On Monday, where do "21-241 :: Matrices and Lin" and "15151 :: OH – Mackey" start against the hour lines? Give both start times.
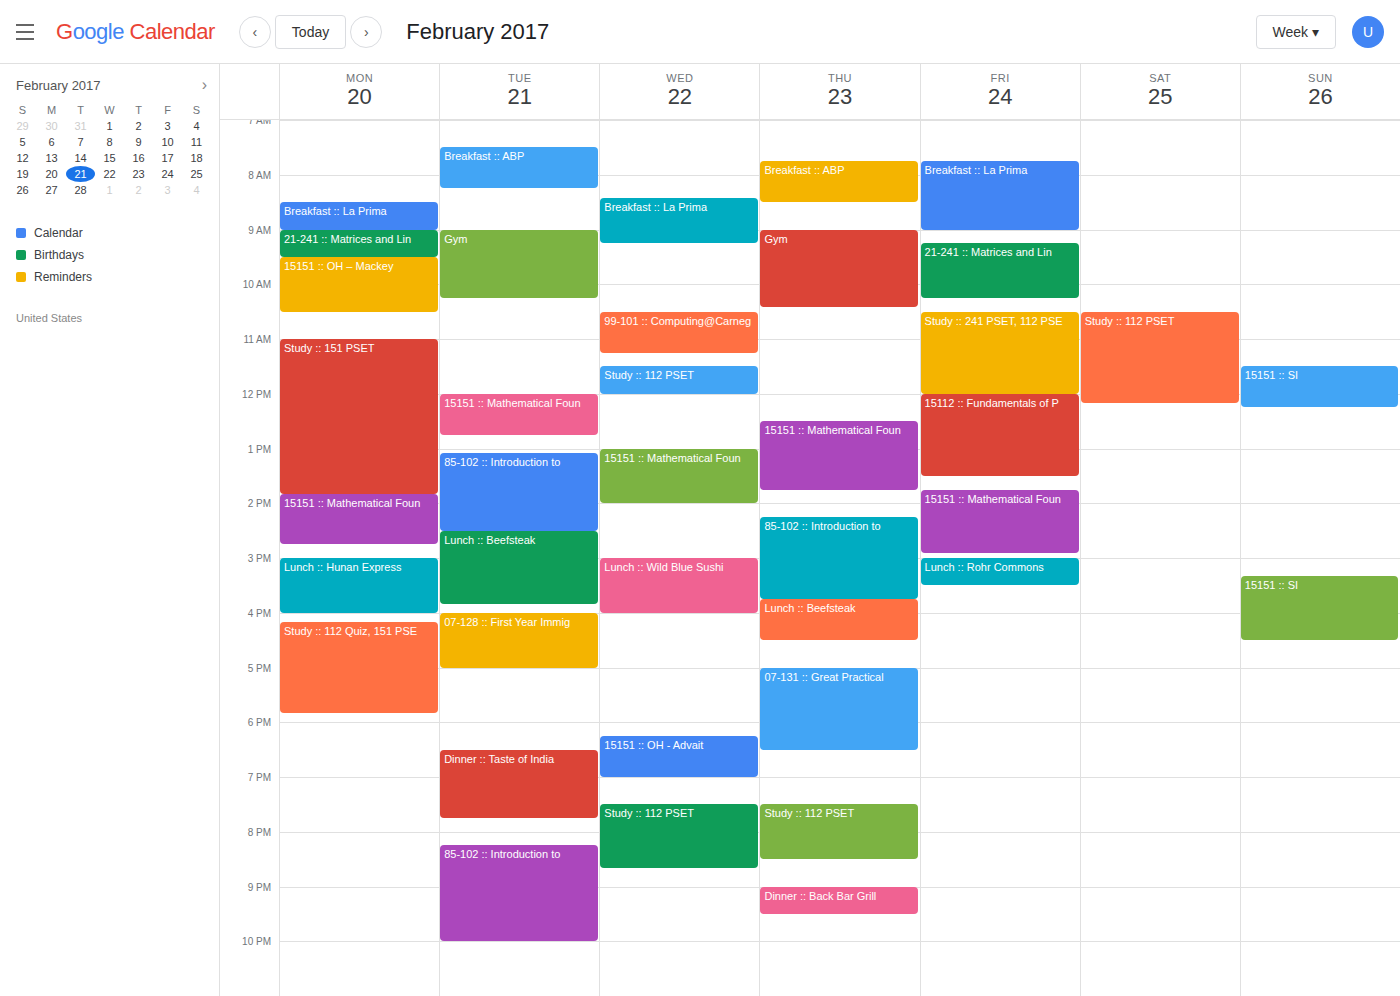
"21-241 :: Matrices and Lin": 9:00 AM, exactly on the 9 AM line. "15151 :: OH – Mackey": 9:30 AM, halfway between the 9 AM and 10 AM lines.